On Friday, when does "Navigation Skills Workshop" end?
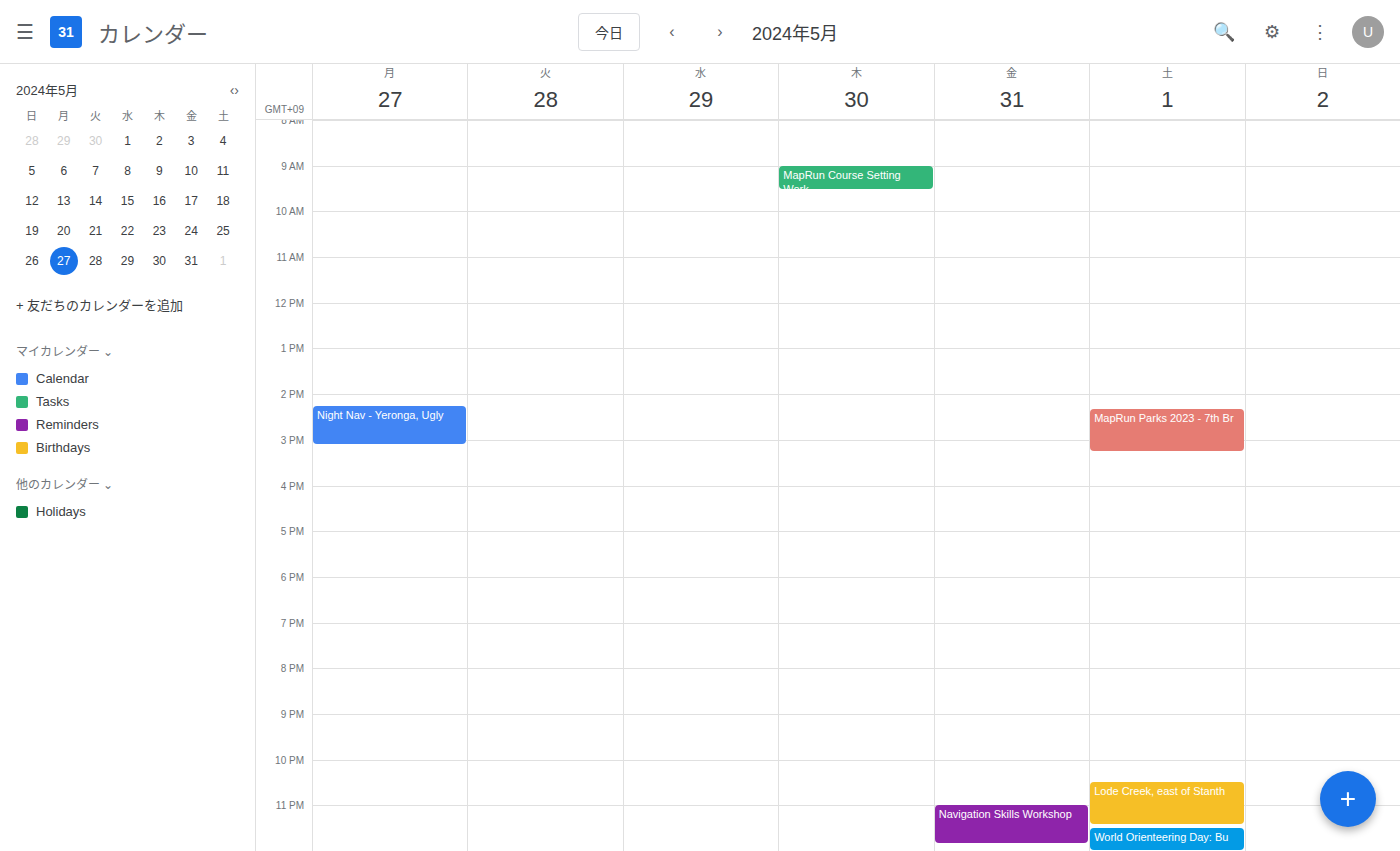
23:50